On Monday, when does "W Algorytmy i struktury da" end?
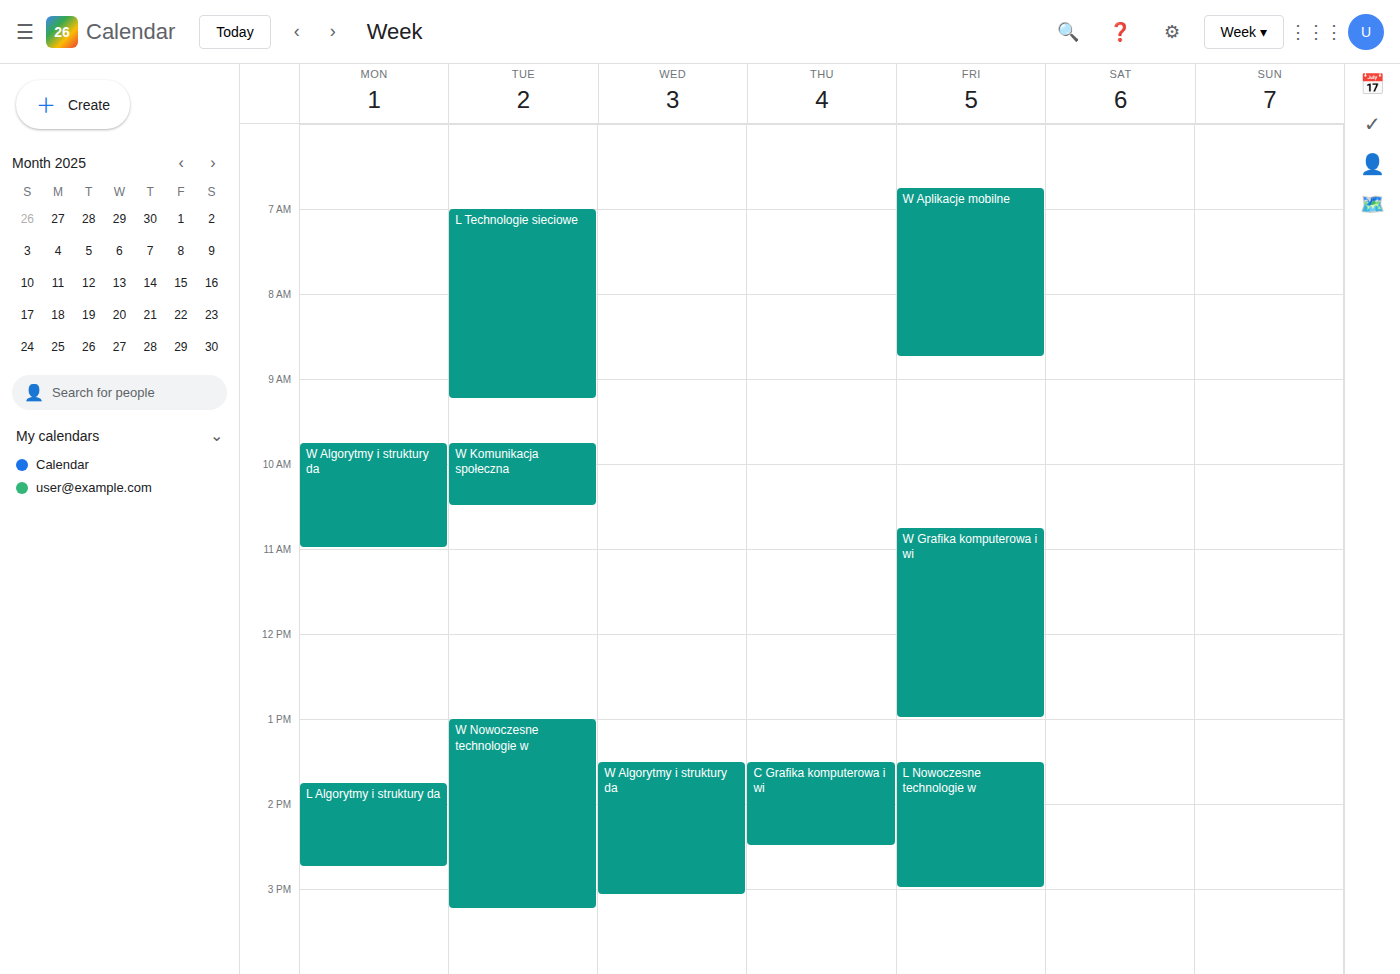
11:00 AM